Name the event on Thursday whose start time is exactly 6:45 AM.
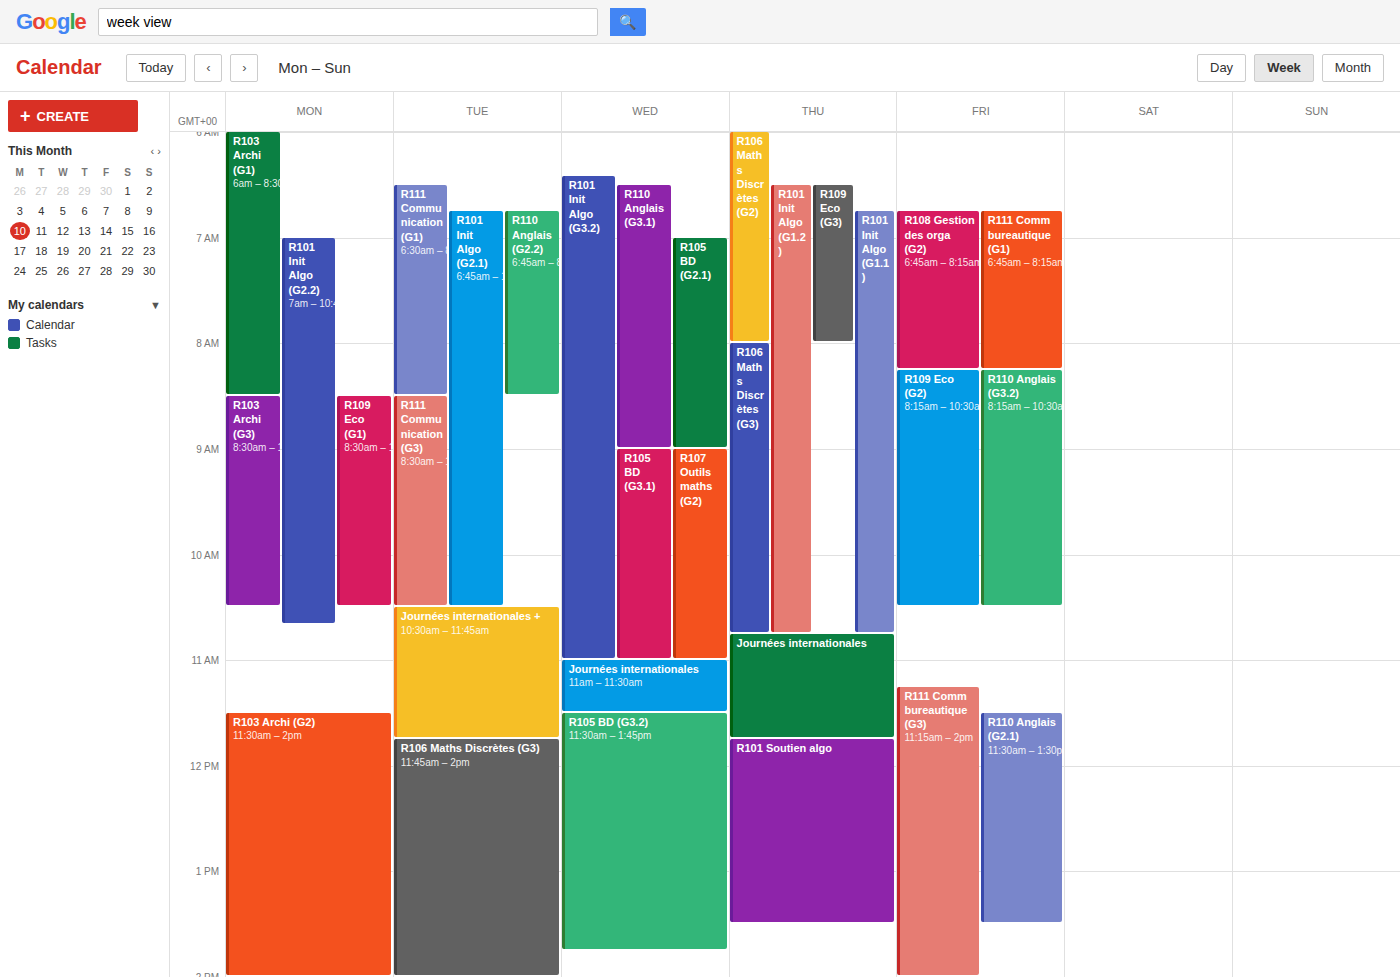
"R101 Init Algo (G1.1)"